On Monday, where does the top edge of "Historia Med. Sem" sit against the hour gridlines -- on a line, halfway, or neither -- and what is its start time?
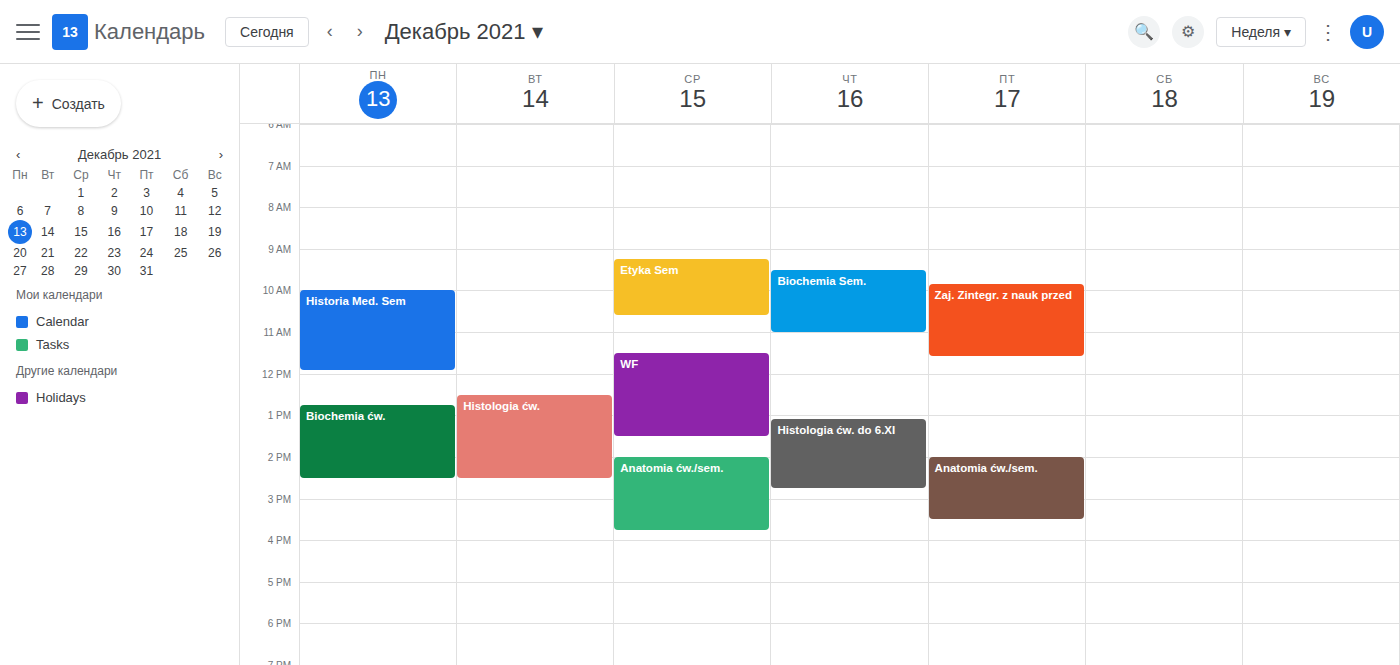
10:00 AM -- exactly on the 10 AM line.